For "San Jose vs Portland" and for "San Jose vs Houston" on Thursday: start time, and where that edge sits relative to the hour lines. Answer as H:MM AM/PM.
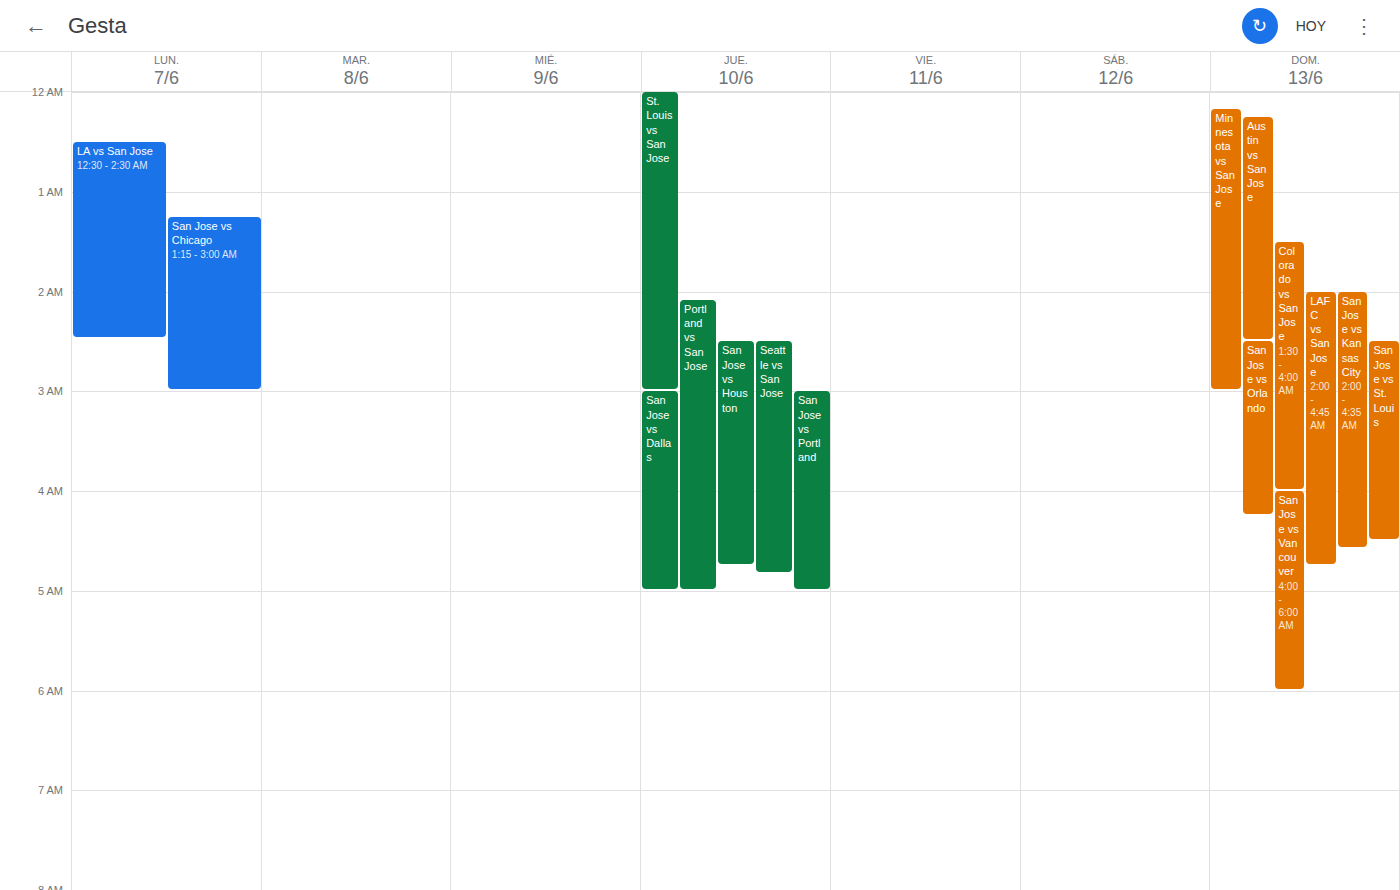
"San Jose vs Portland": 3:00 AM, exactly on the 3 AM line. "San Jose vs Houston": 2:30 AM, halfway between the 2 AM and 3 AM lines.